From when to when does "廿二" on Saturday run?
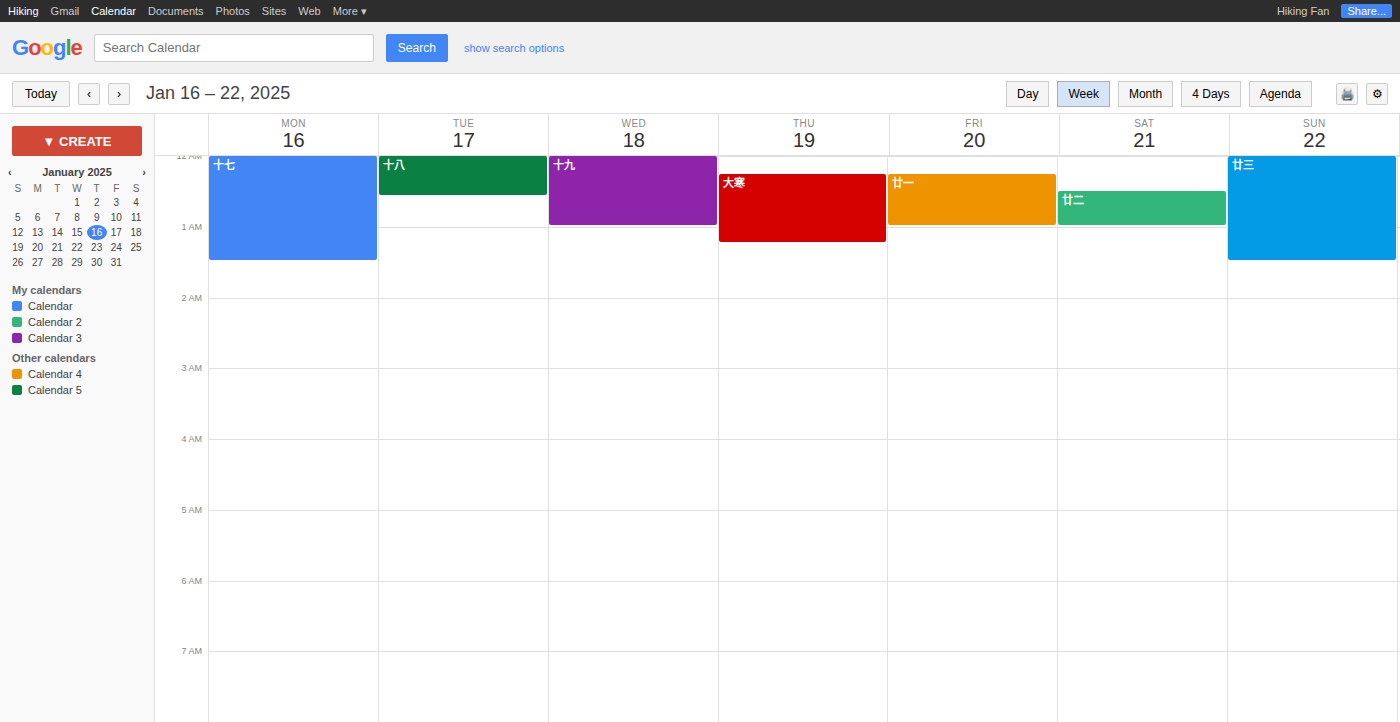
12:30 AM to 1:00 AM